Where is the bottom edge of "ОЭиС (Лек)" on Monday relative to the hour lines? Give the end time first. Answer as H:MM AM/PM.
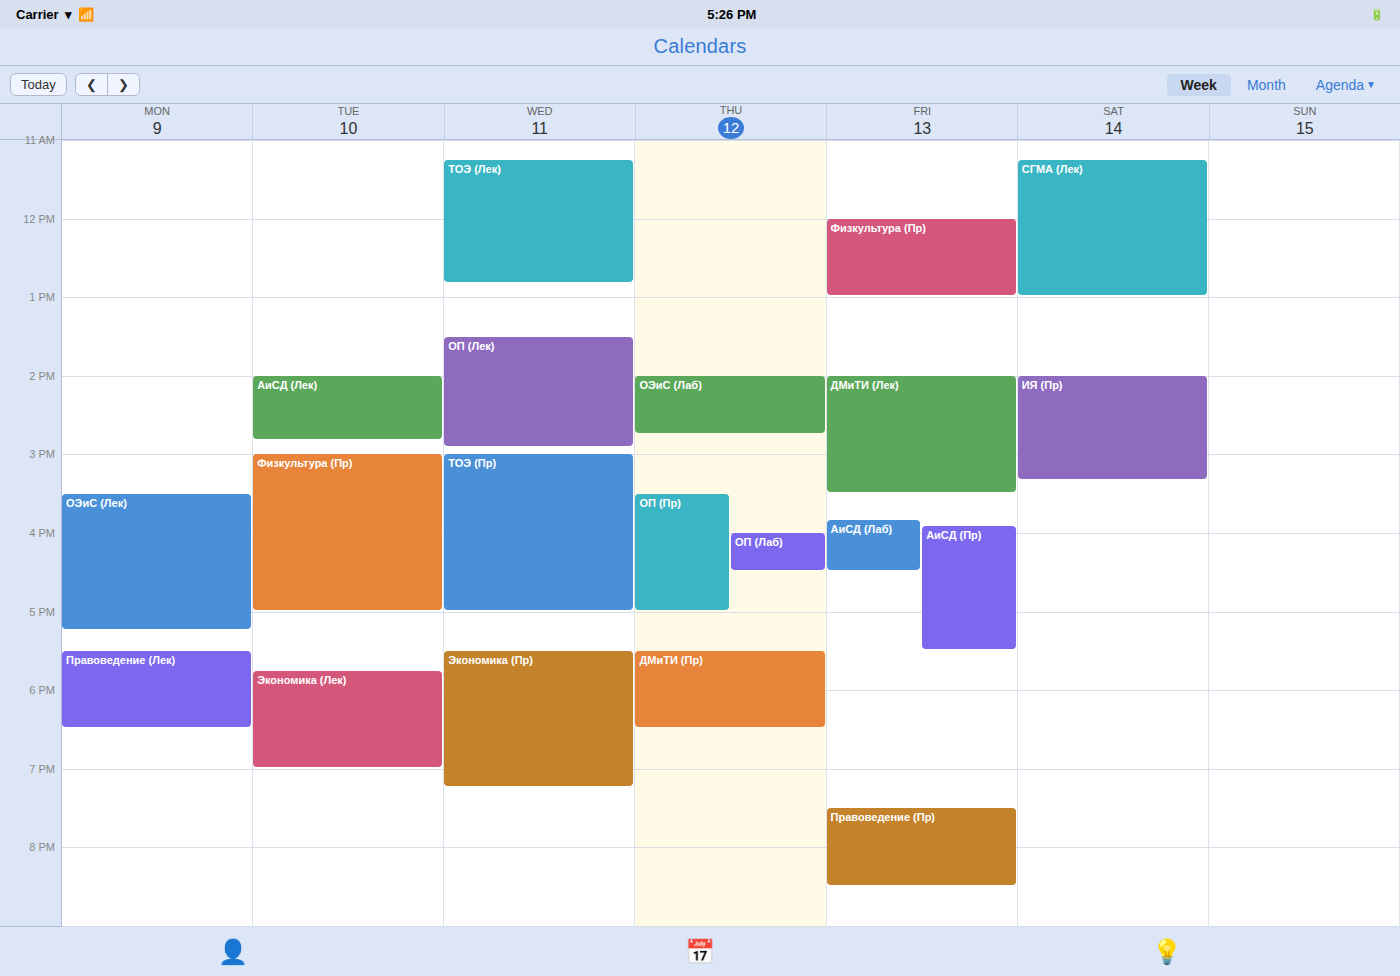
5:15 PM -- neither: a quarter of the way from the 5 PM line to the 6 PM line.